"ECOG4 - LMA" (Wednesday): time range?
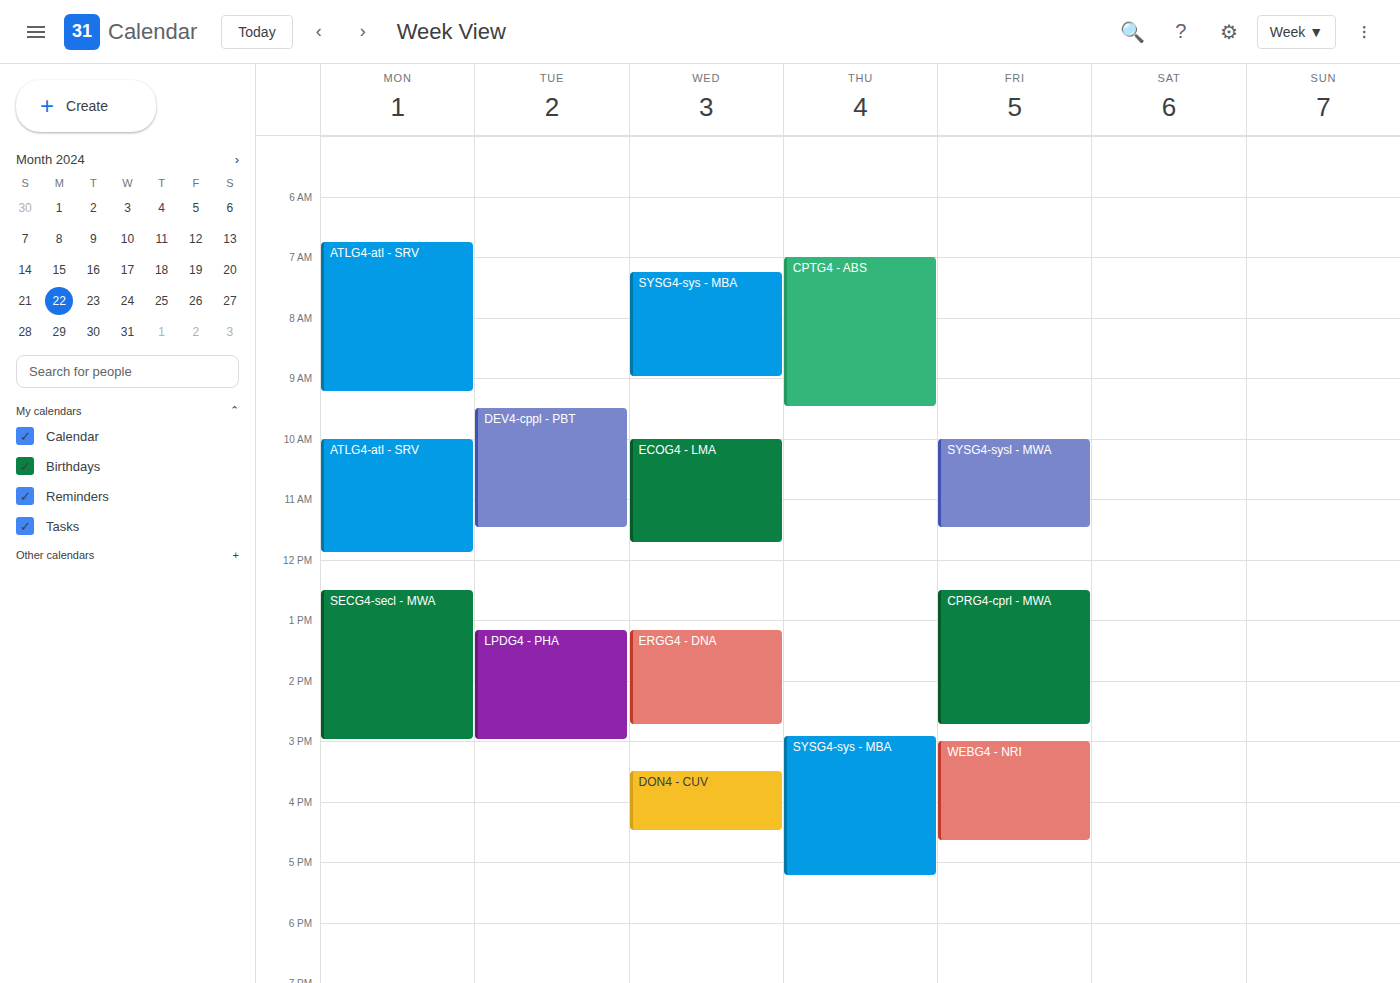
10:00 to 11:45